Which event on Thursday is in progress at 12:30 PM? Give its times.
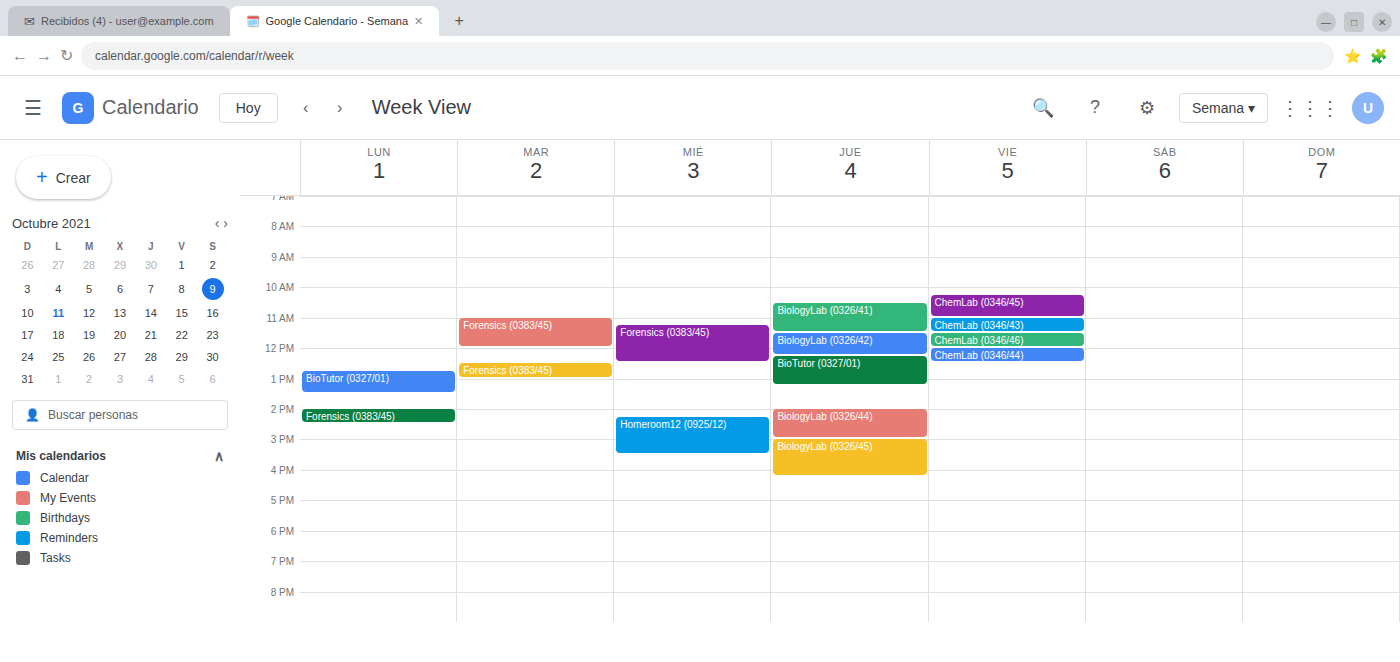
"BioTutor (0327/01)", 12:15 PM to 1:15 PM